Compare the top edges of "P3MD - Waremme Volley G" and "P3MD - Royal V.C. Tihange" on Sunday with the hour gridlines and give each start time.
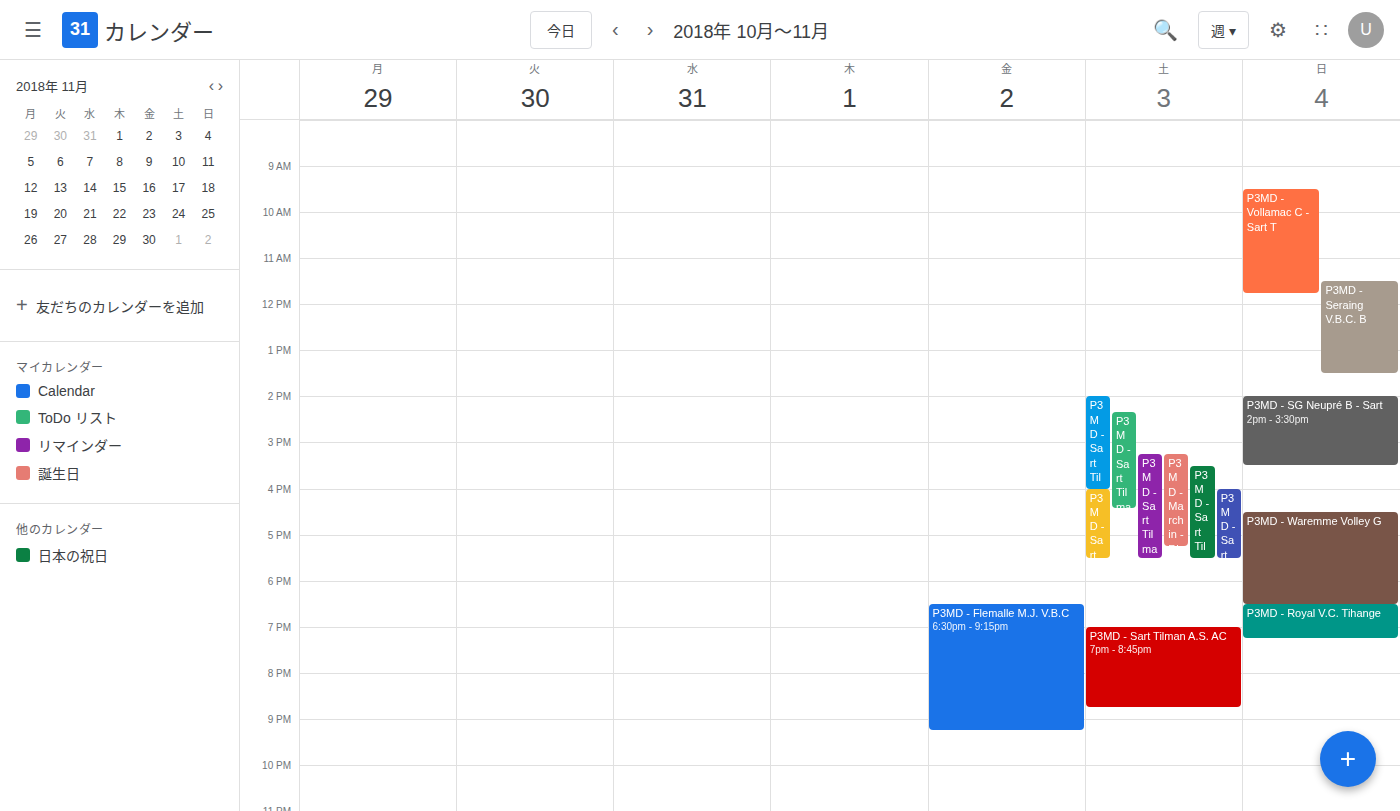
"P3MD - Waremme Volley G": 4:30 PM, halfway between the 4 PM and 5 PM lines. "P3MD - Royal V.C. Tihange": 6:30 PM, halfway between the 6 PM and 7 PM lines.